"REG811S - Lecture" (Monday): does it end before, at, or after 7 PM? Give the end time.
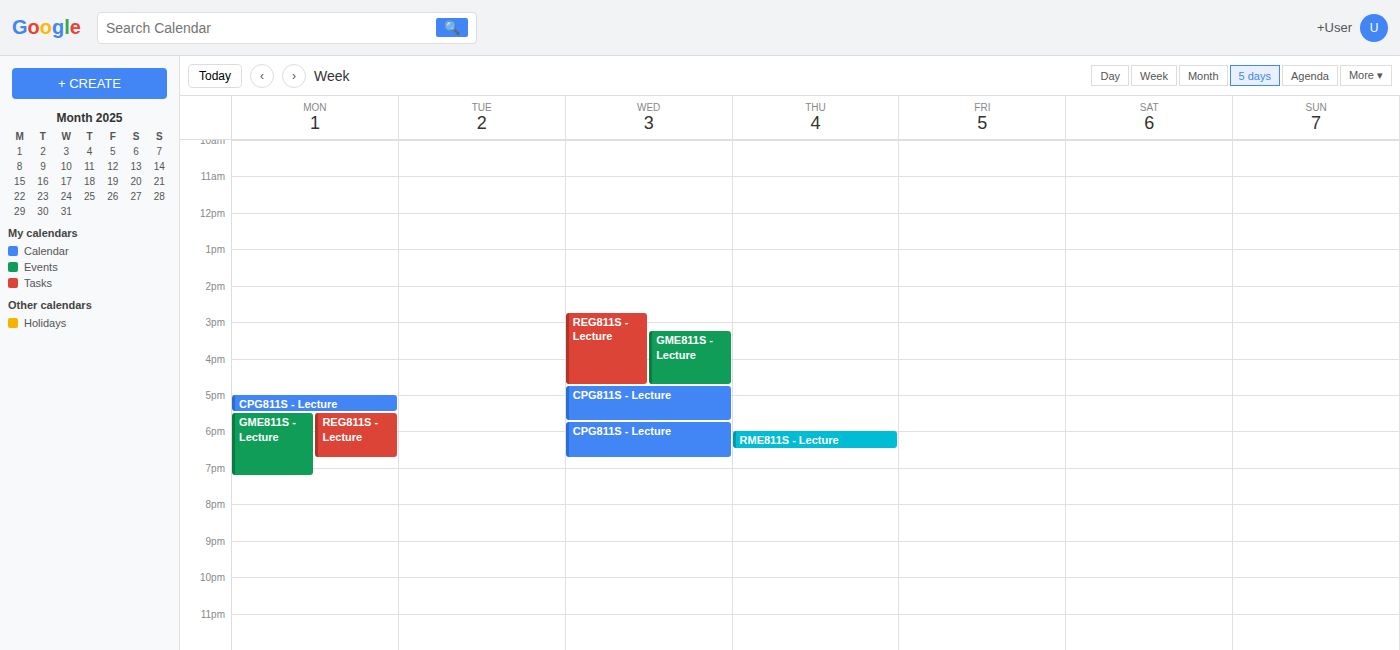
6:45 PM -- before 7 PM, 15 minutes above the 7 PM line.